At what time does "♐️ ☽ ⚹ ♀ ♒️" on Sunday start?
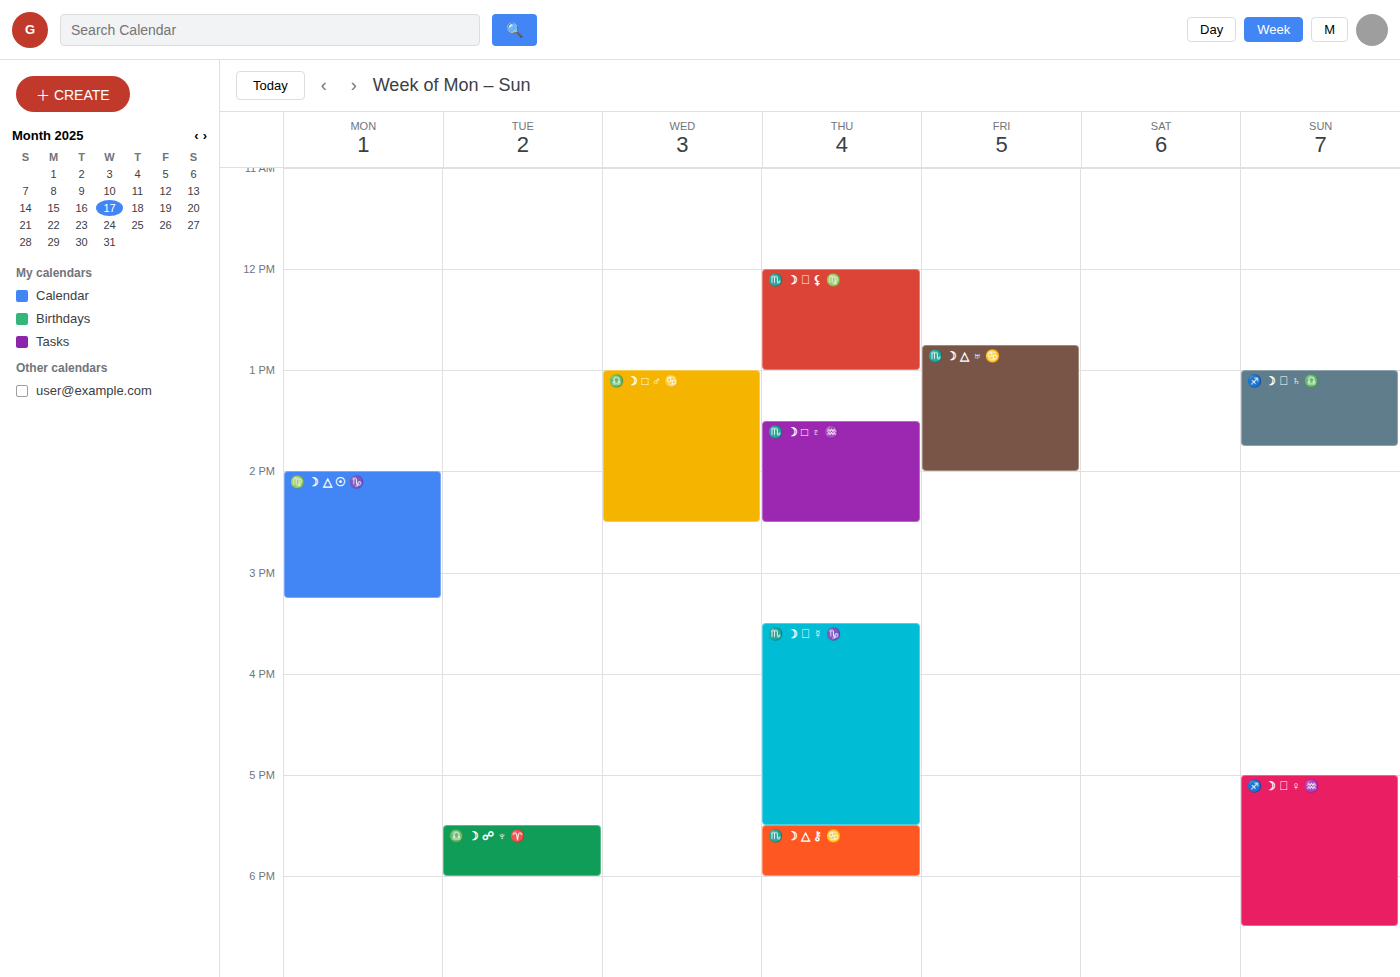
5:00 PM